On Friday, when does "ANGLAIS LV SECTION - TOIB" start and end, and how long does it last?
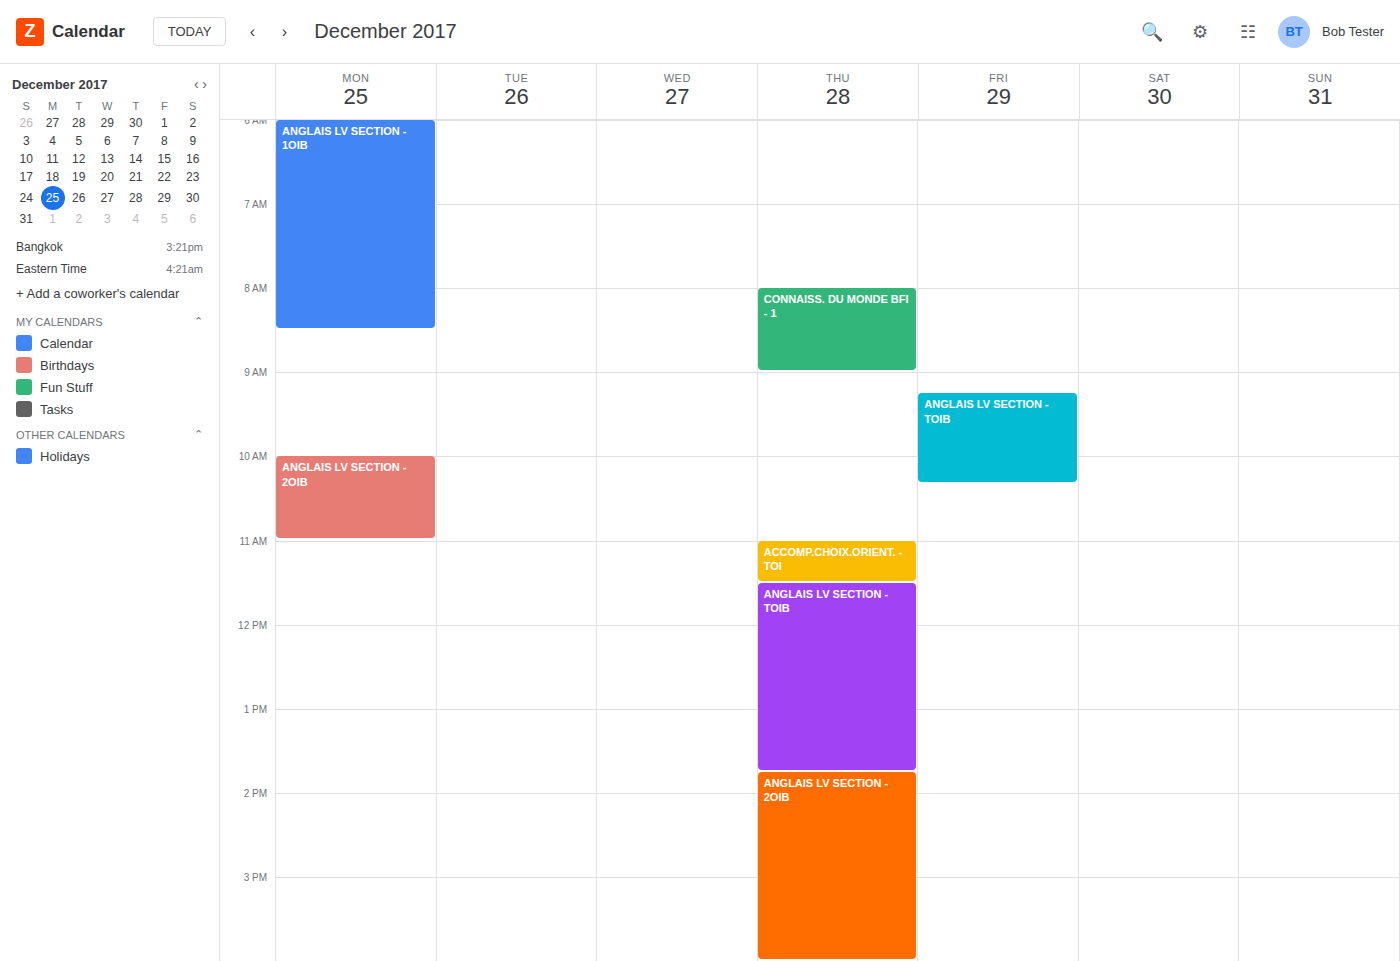
09:15 to 10:20, 1 hour 5 minutes